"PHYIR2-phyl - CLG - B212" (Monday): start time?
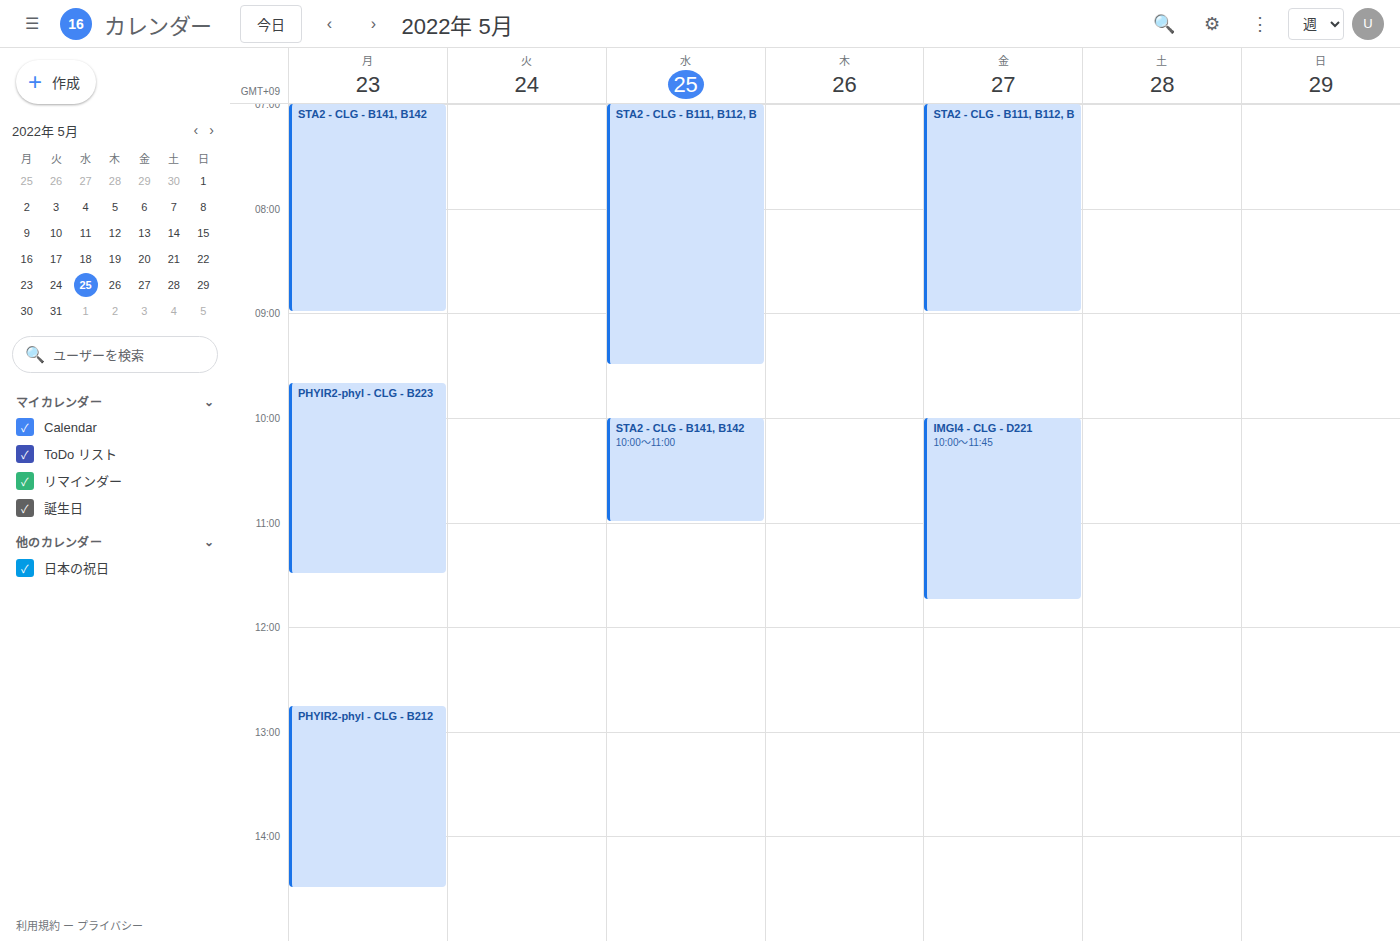
12:45 PM